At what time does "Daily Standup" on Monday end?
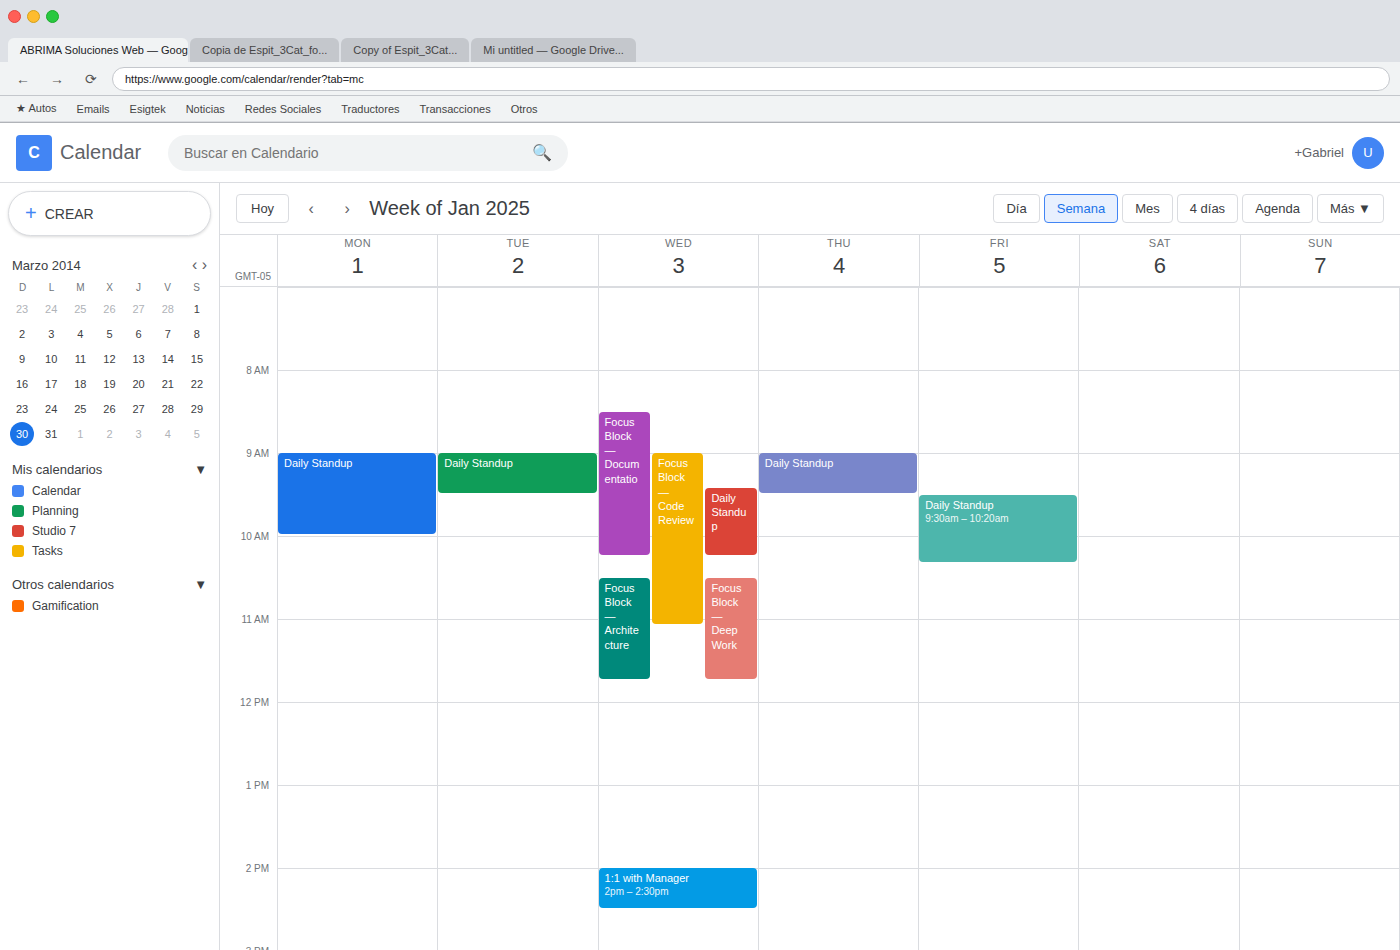
10:00 AM